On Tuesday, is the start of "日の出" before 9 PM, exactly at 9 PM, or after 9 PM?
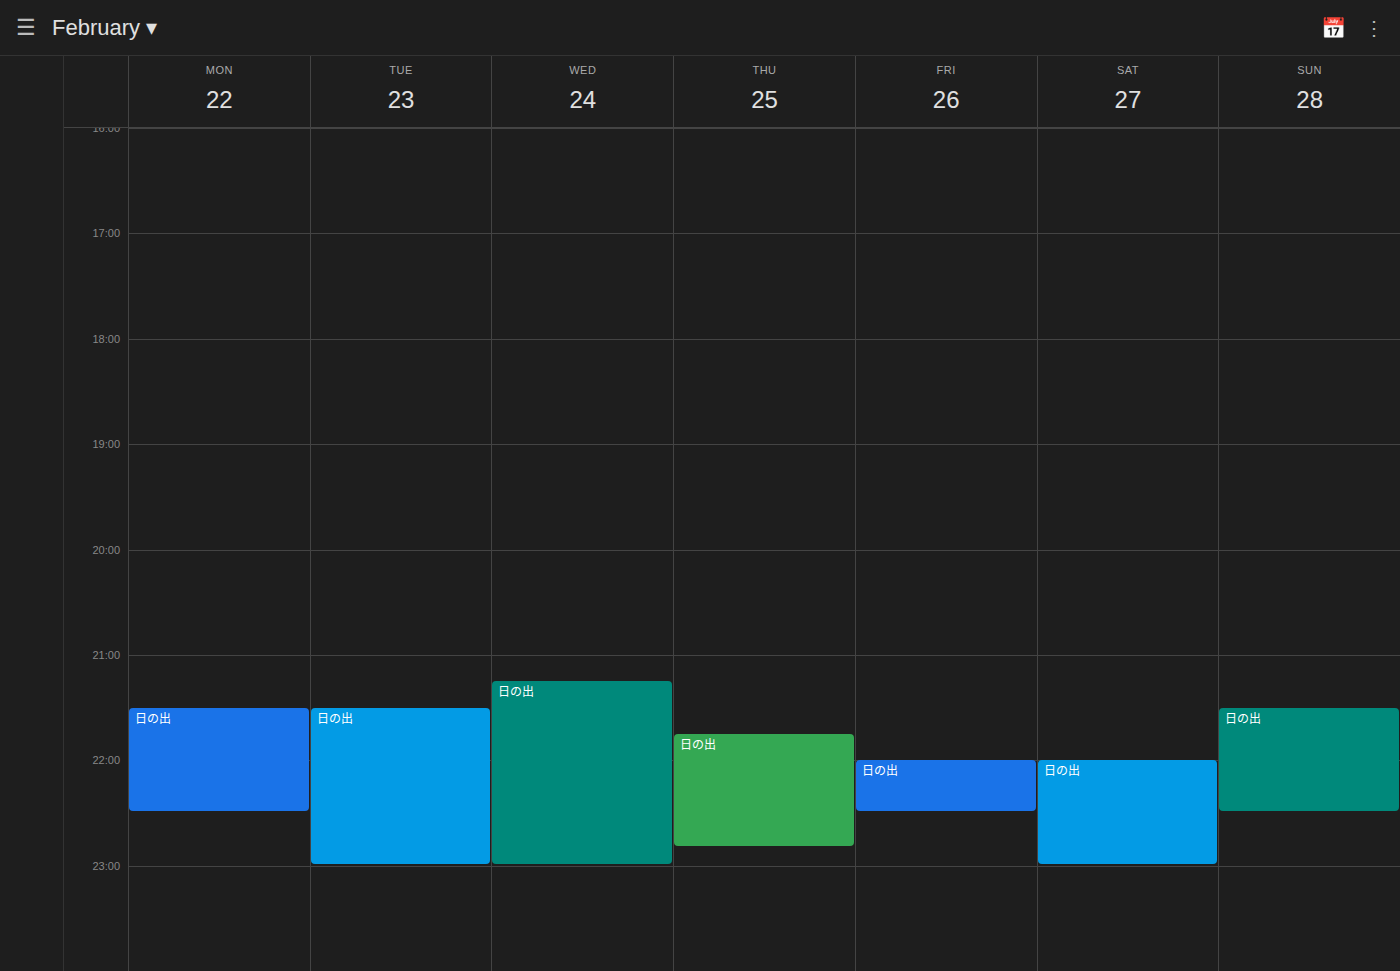
9:30 PM -- after 9 PM, 30 minutes below the 9 PM line.